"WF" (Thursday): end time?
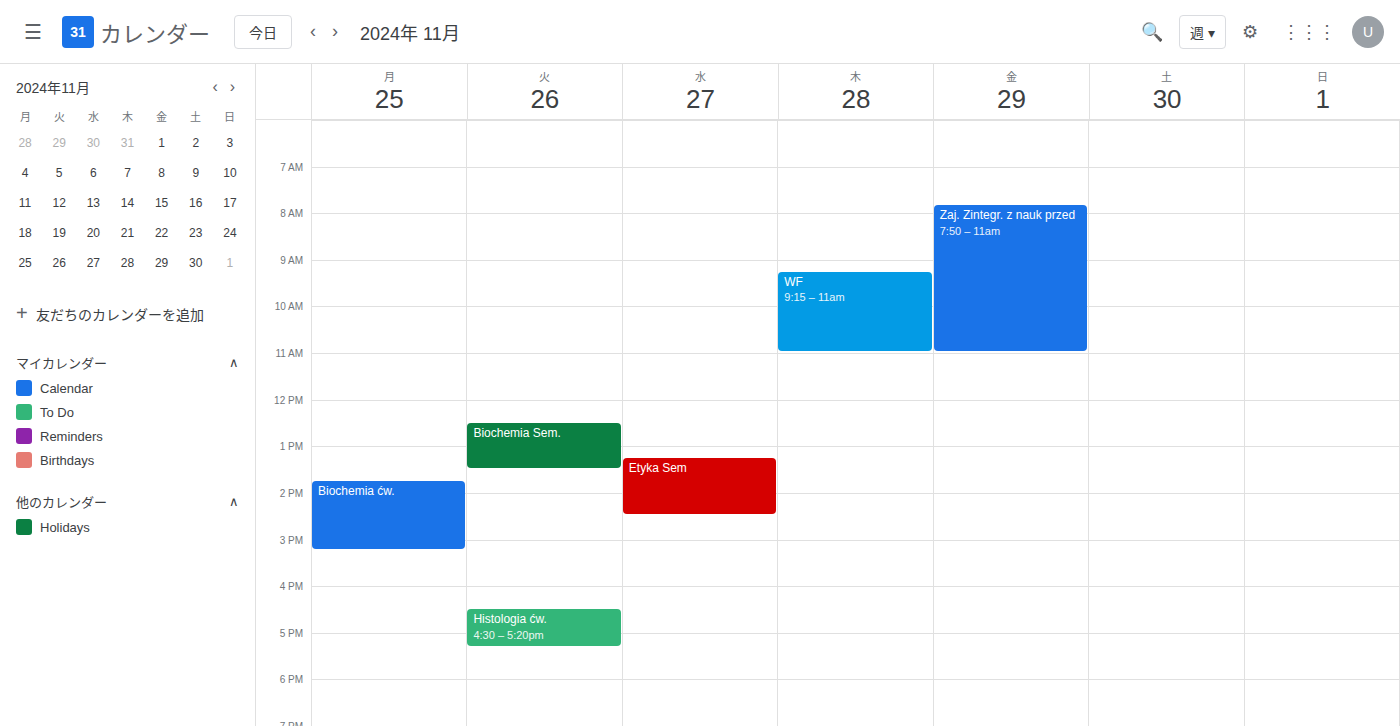
11:00 AM